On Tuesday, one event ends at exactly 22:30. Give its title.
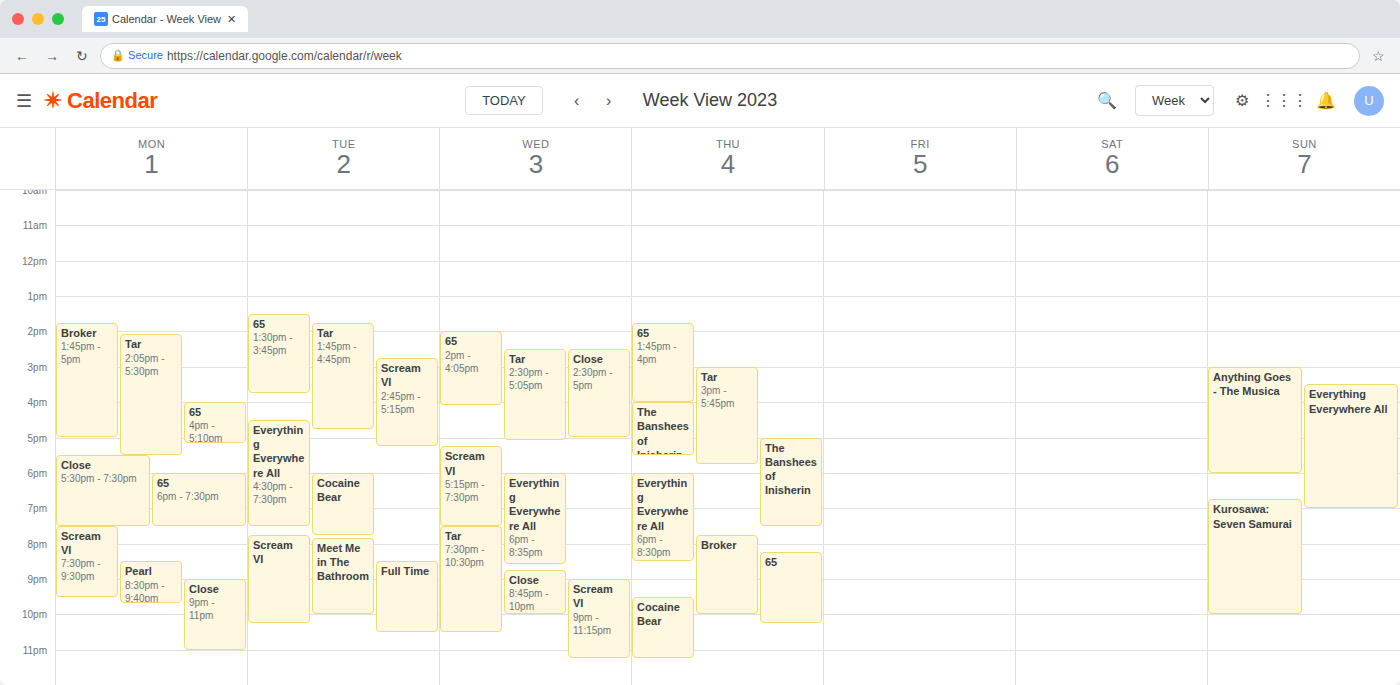
"Full Time"